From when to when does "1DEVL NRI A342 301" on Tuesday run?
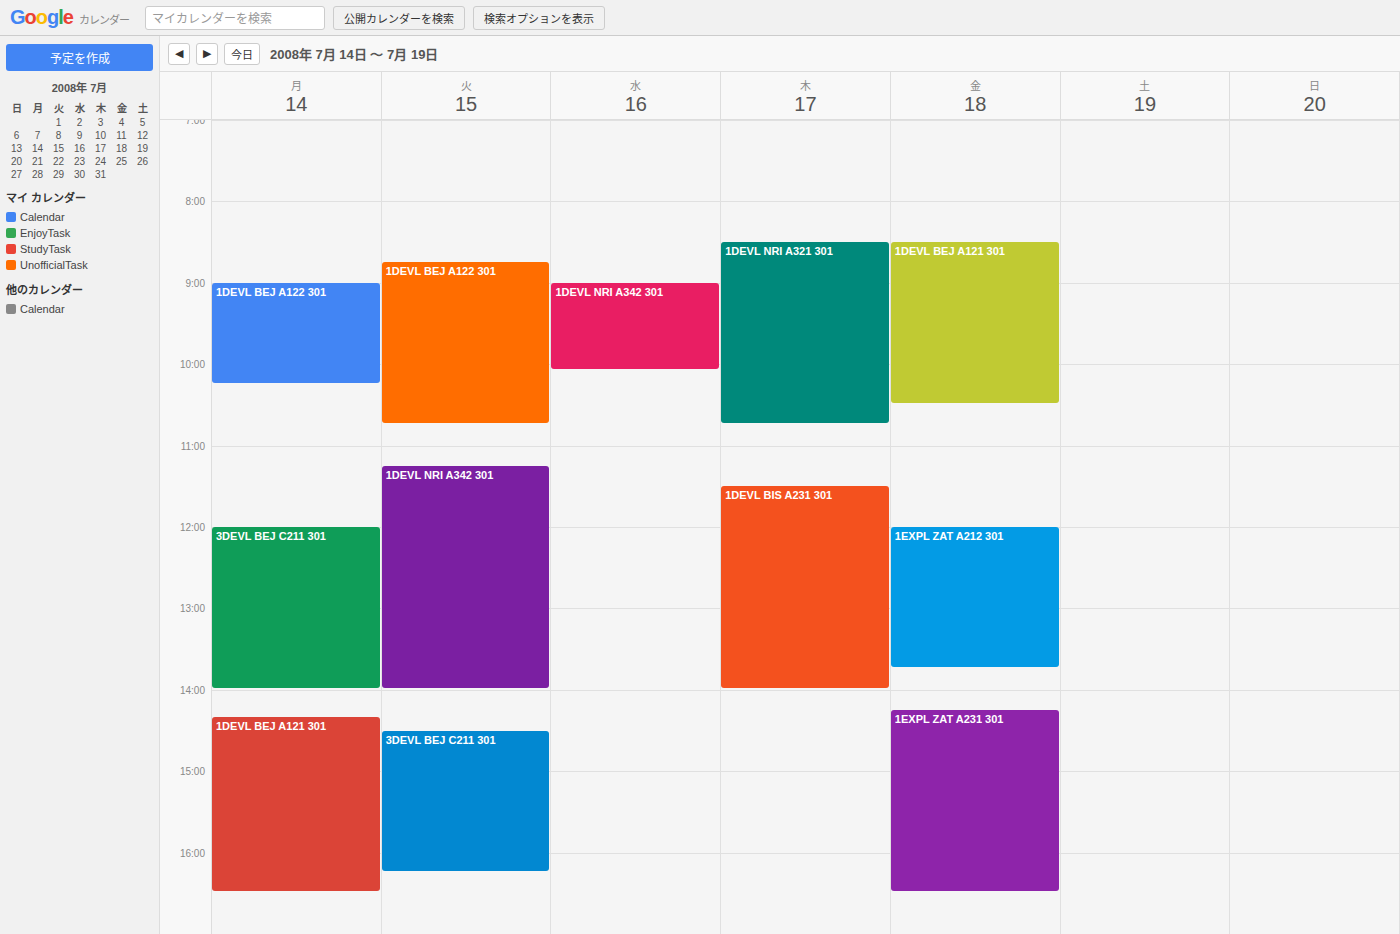
11:15 AM to 2:00 PM